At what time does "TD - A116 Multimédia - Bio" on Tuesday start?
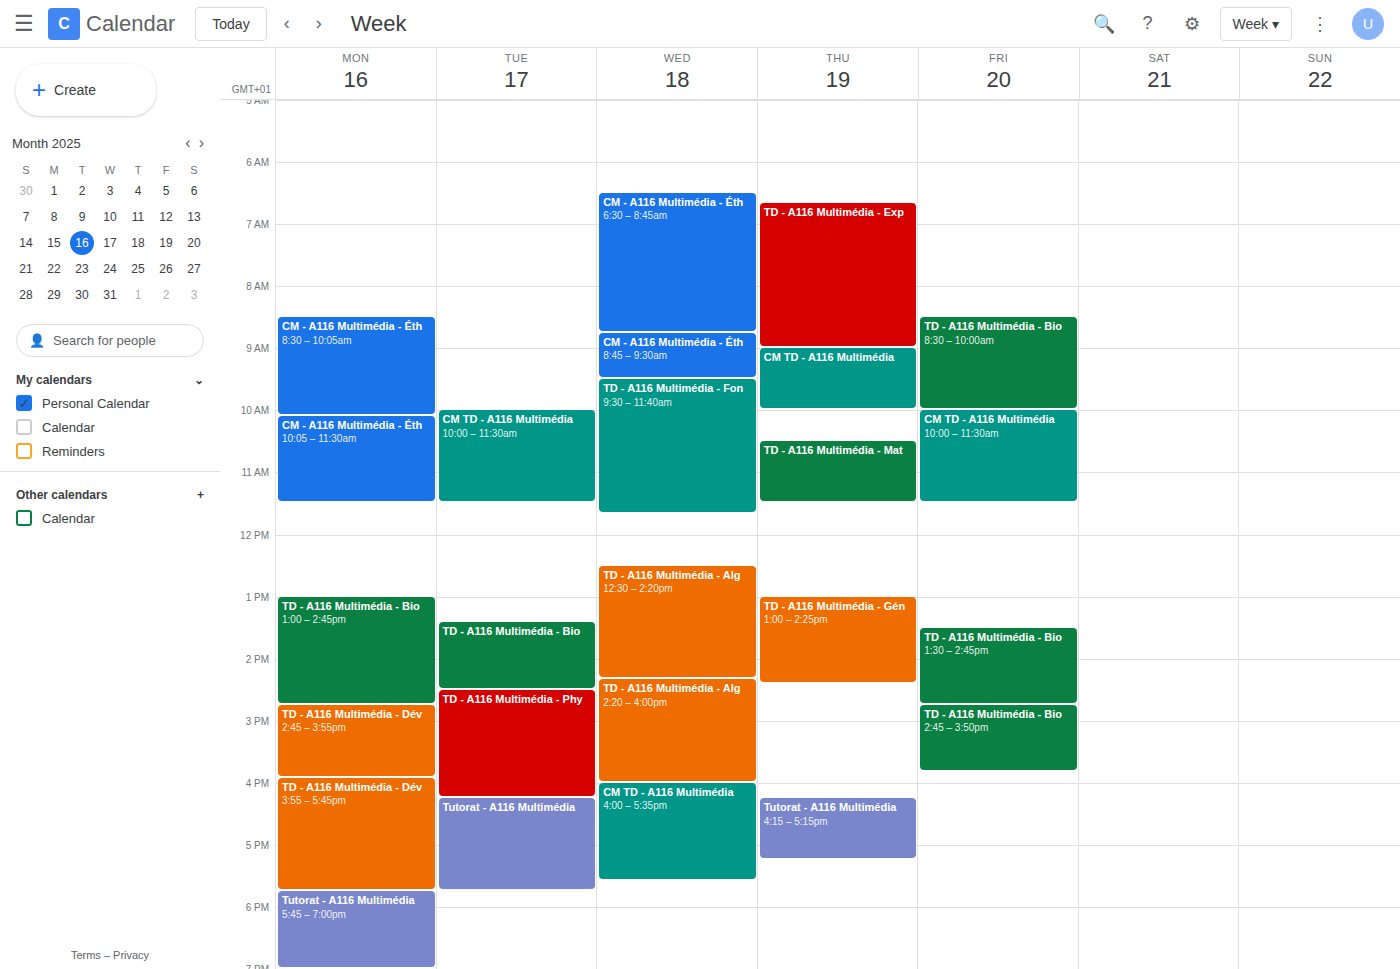
1:25 PM